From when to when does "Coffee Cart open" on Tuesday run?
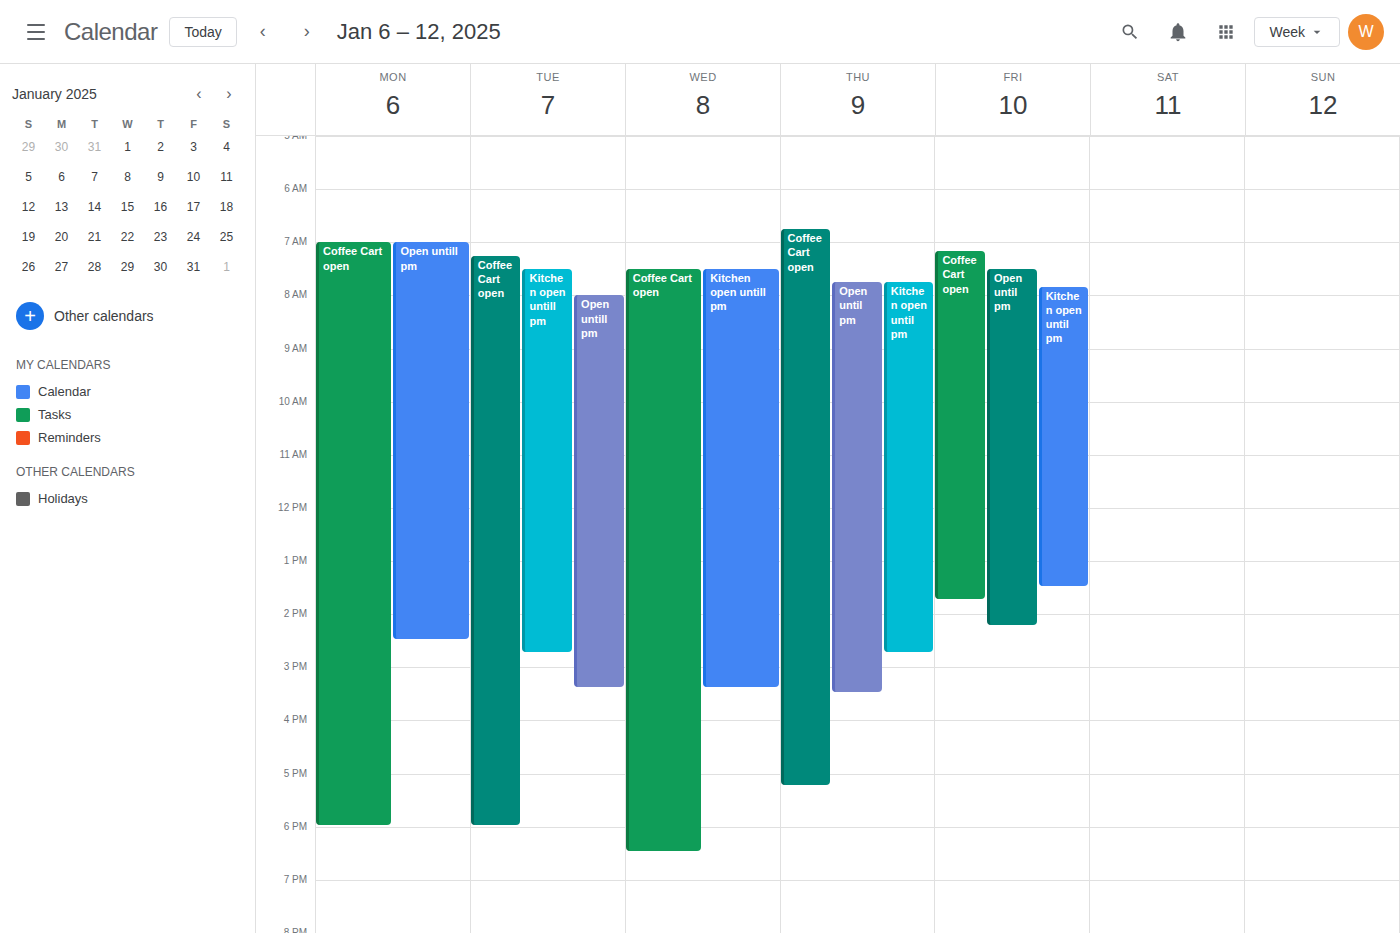
7:15 AM to 6:00 PM